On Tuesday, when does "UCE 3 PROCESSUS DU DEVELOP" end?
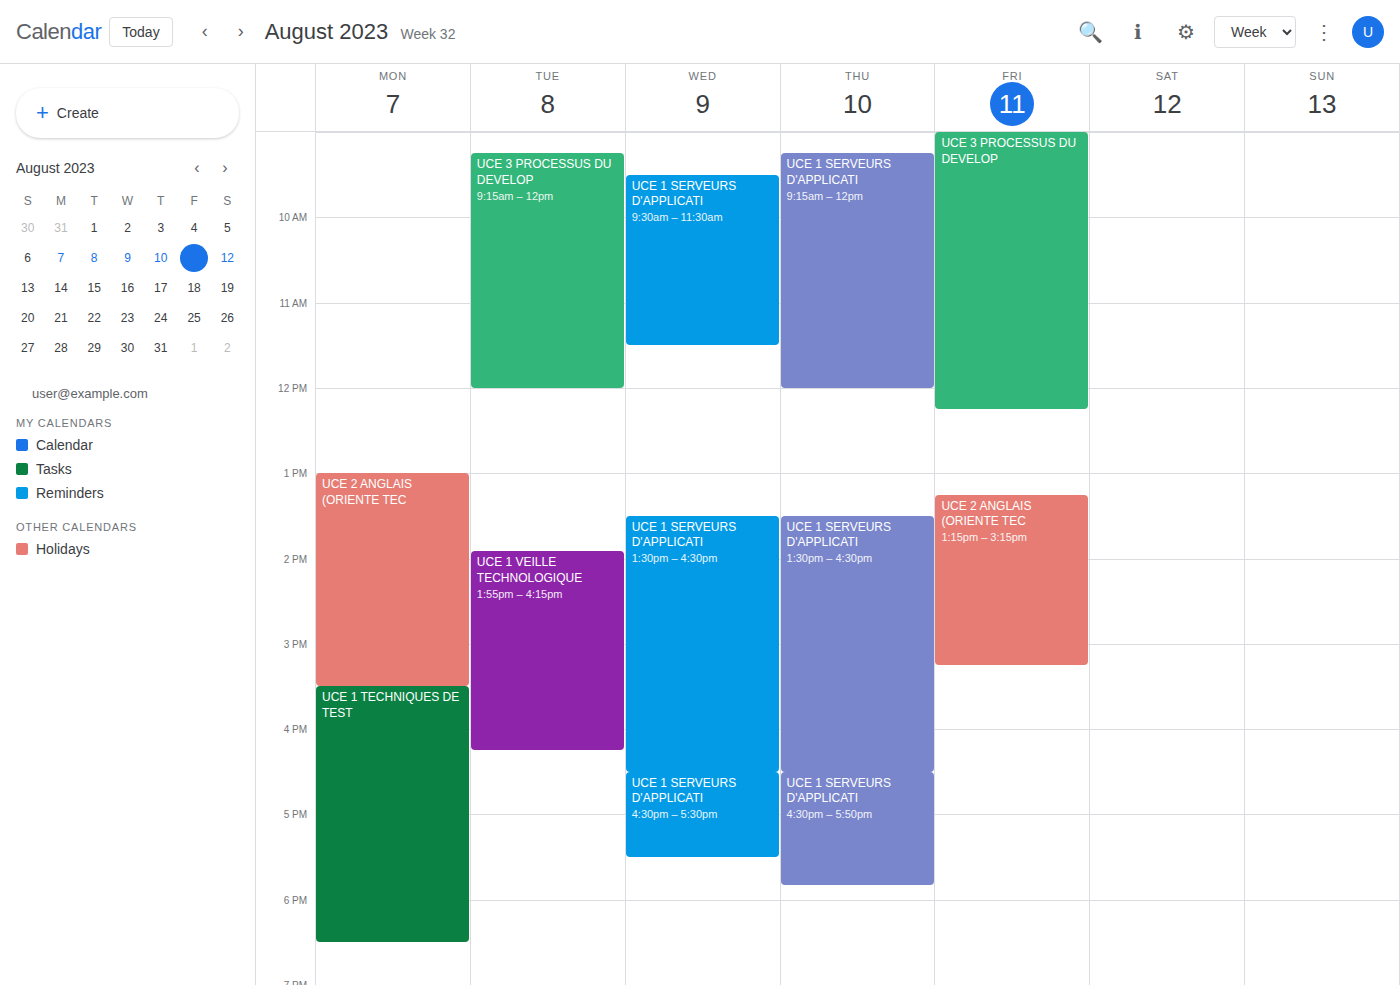
12:00 PM